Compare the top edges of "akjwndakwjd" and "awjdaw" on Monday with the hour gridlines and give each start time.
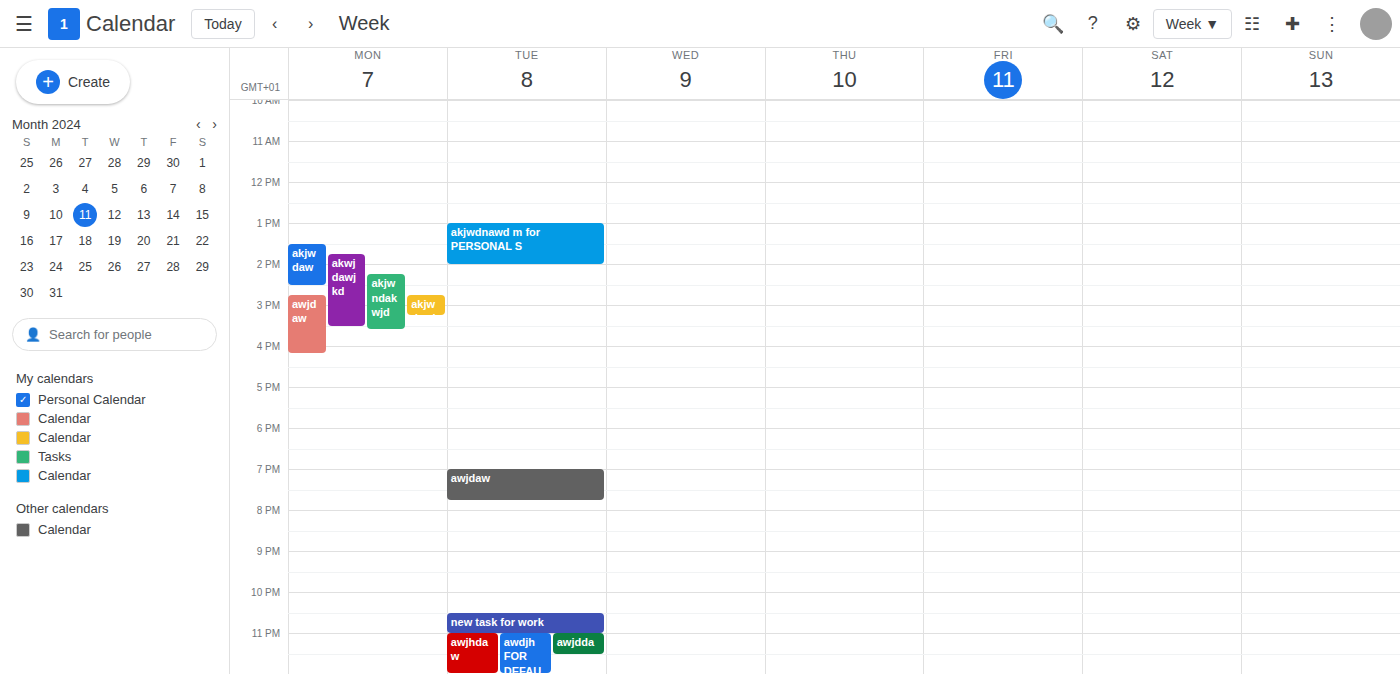
"akjwndakwjd": 2:15 PM, neither: a quarter of the way from the 2 PM line to the 3 PM line. "awjdaw": 2:45 PM, neither: three quarters of the way from the 2 PM line to the 3 PM line.